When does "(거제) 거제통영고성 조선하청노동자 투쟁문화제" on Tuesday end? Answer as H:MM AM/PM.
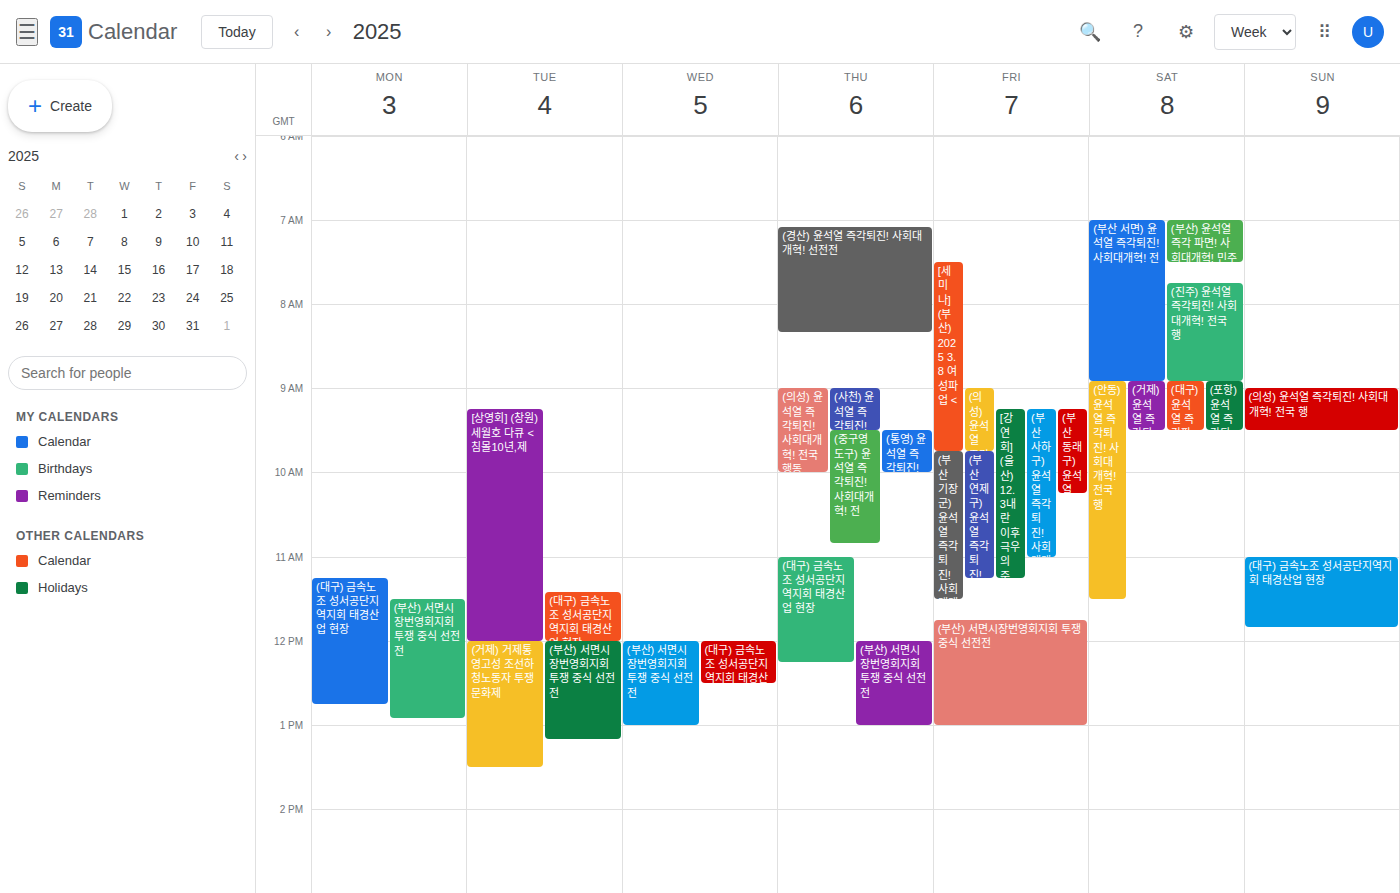
1:30 PM